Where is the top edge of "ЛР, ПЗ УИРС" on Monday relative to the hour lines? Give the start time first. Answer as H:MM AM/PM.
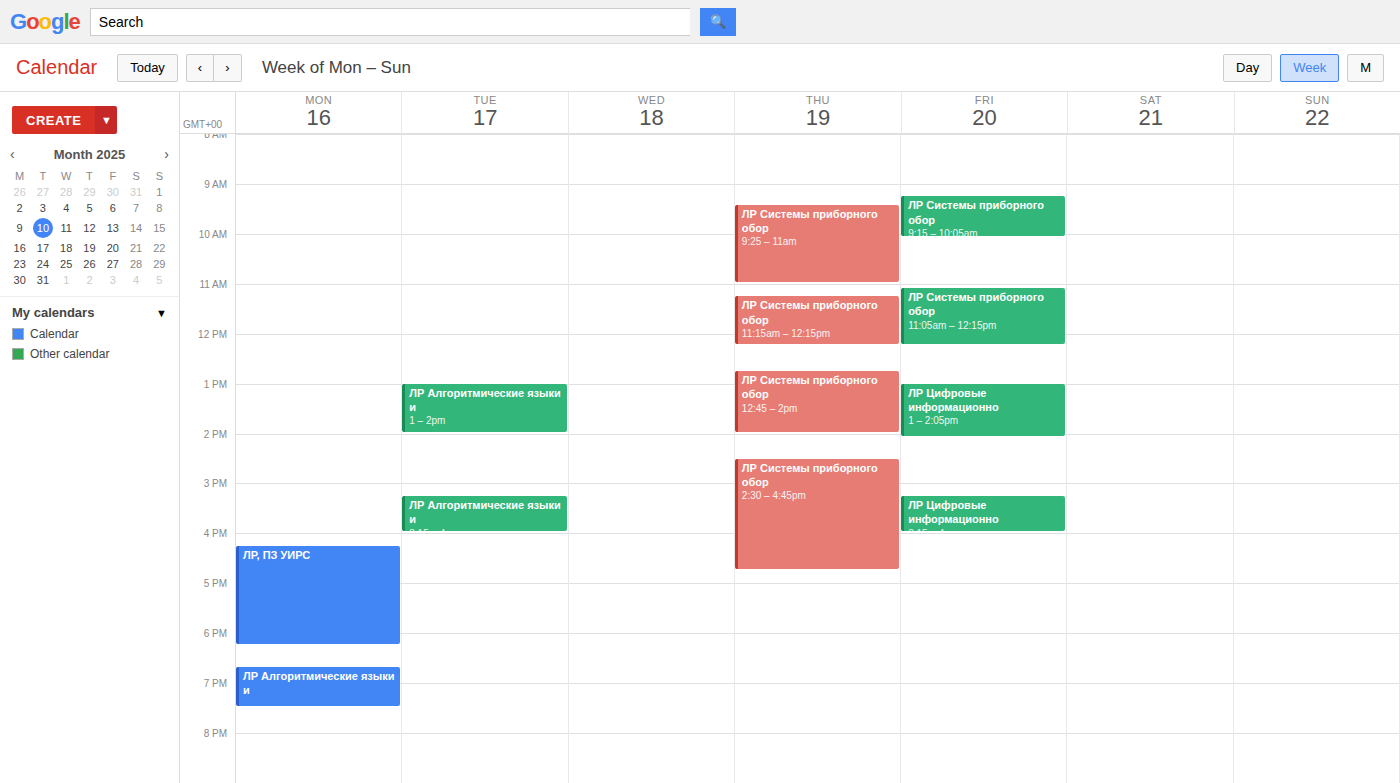
4:15 PM -- neither: a quarter of the way from the 4 PM line to the 5 PM line.